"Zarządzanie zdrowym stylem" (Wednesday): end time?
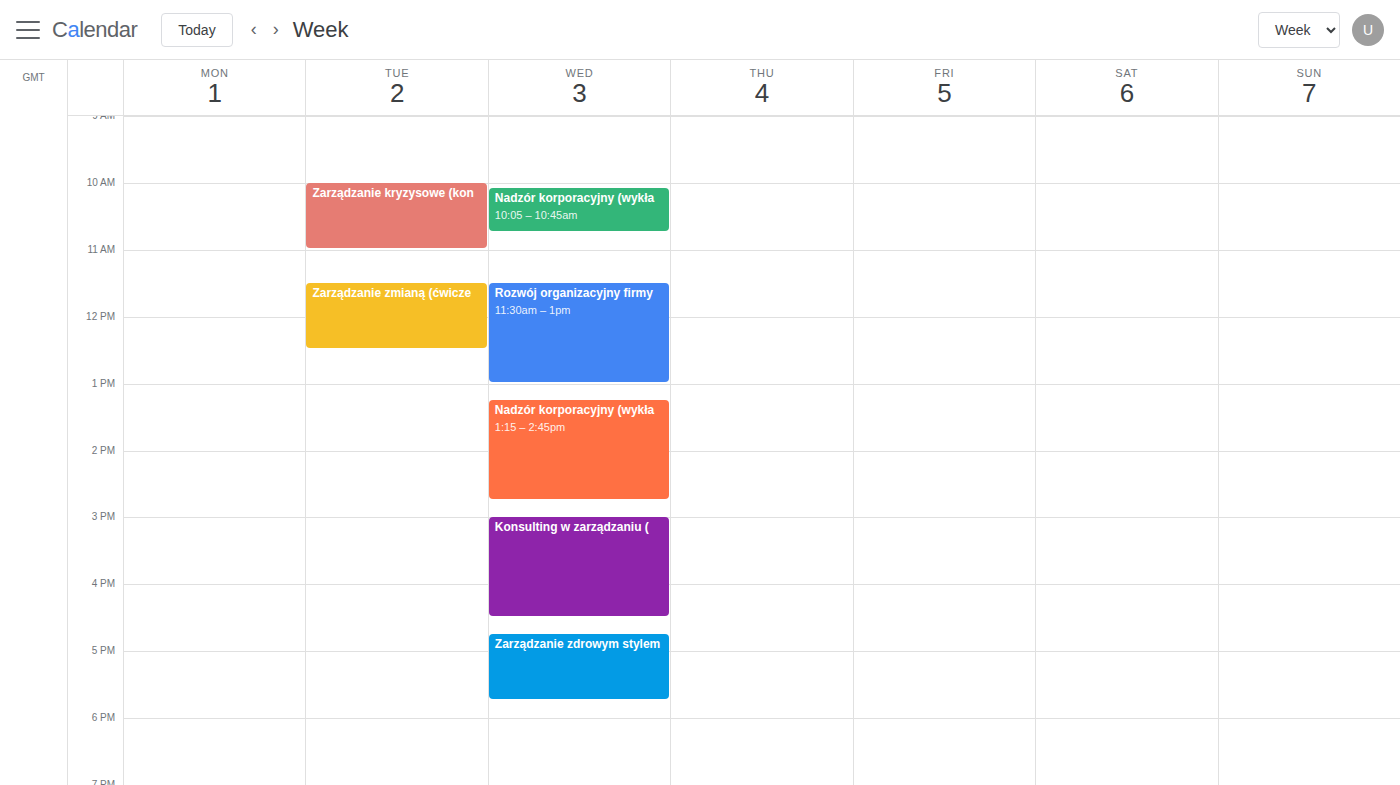
17:45